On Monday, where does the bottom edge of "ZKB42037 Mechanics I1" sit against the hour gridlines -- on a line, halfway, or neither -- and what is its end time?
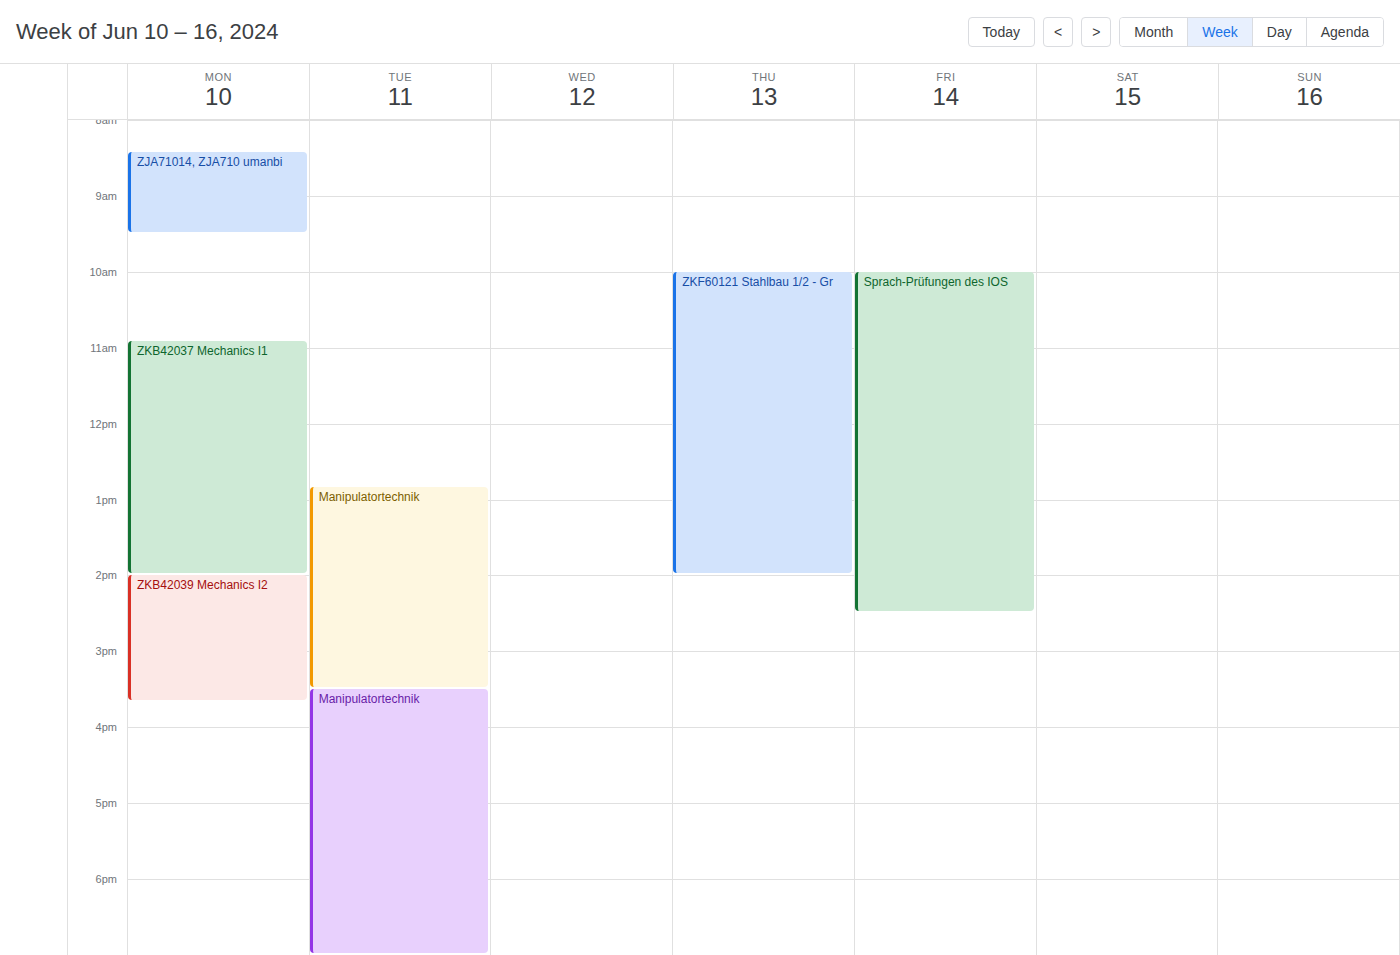
14:00 -- exactly on the 14:00 line.